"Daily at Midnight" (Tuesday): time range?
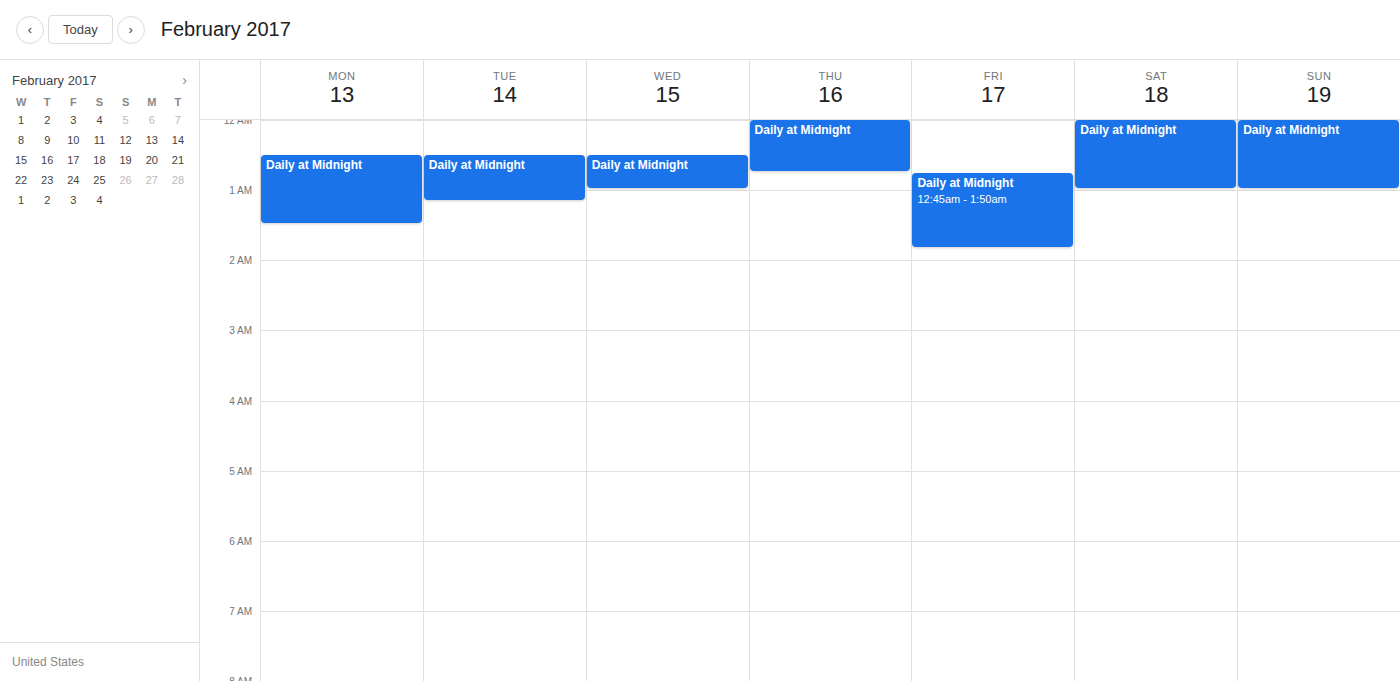
12:30 AM to 1:10 AM